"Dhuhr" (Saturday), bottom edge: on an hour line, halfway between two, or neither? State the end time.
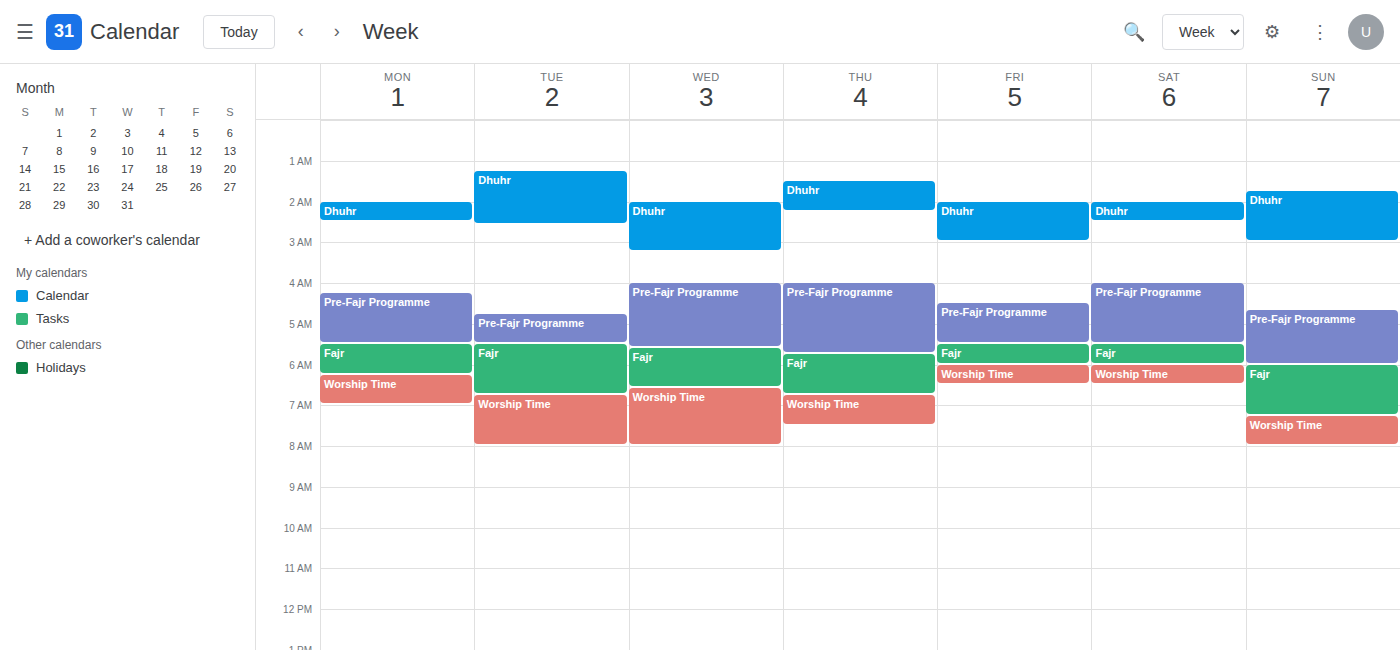
2:30 AM -- halfway between the 2 AM and 3 AM lines.